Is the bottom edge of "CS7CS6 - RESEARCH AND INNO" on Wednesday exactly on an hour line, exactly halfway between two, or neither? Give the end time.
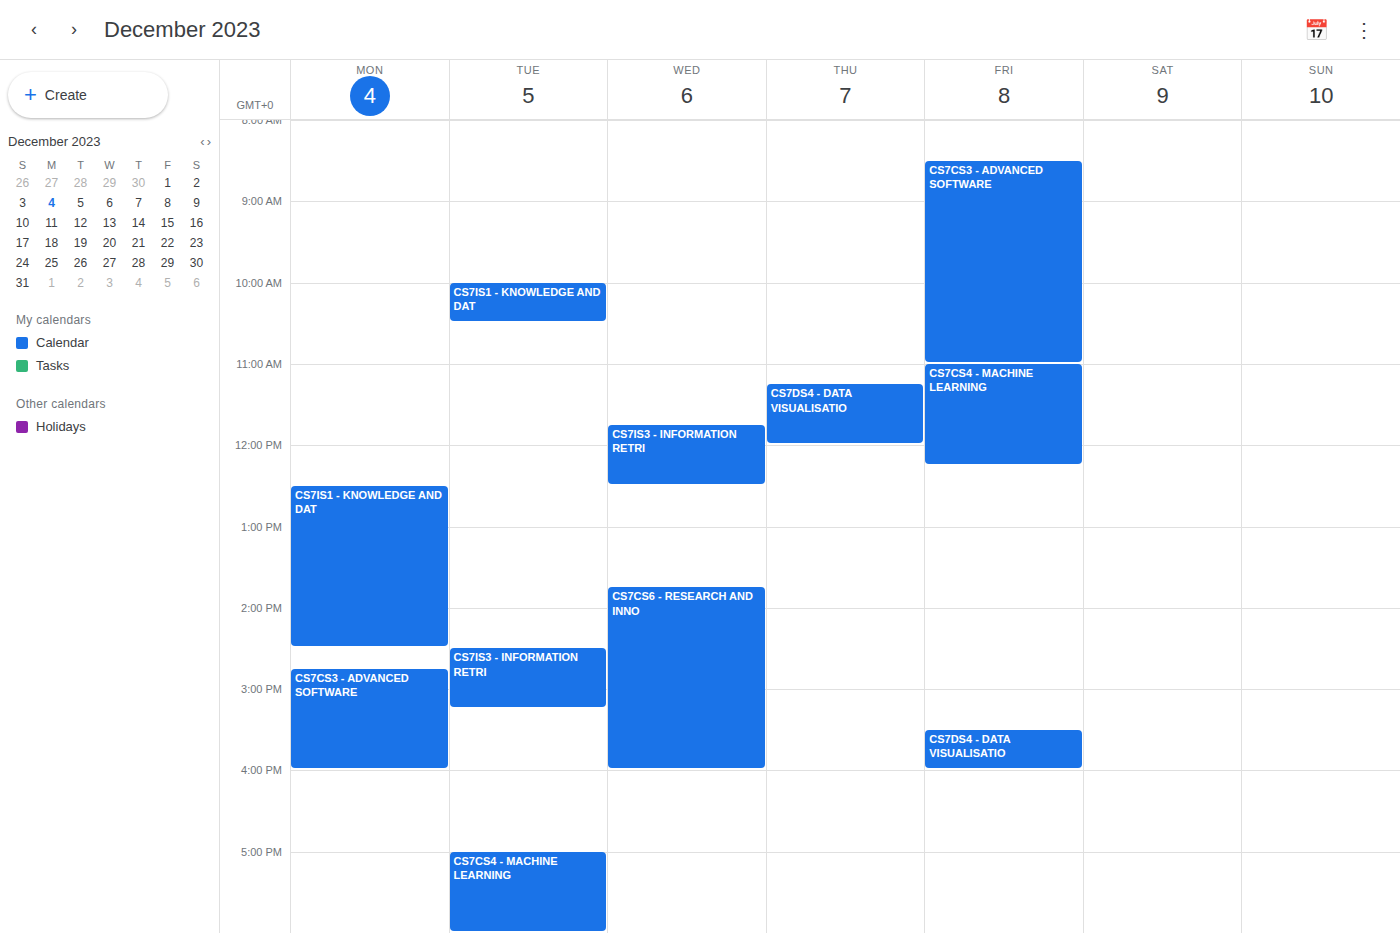
4:00 PM -- exactly on the 4 PM line.